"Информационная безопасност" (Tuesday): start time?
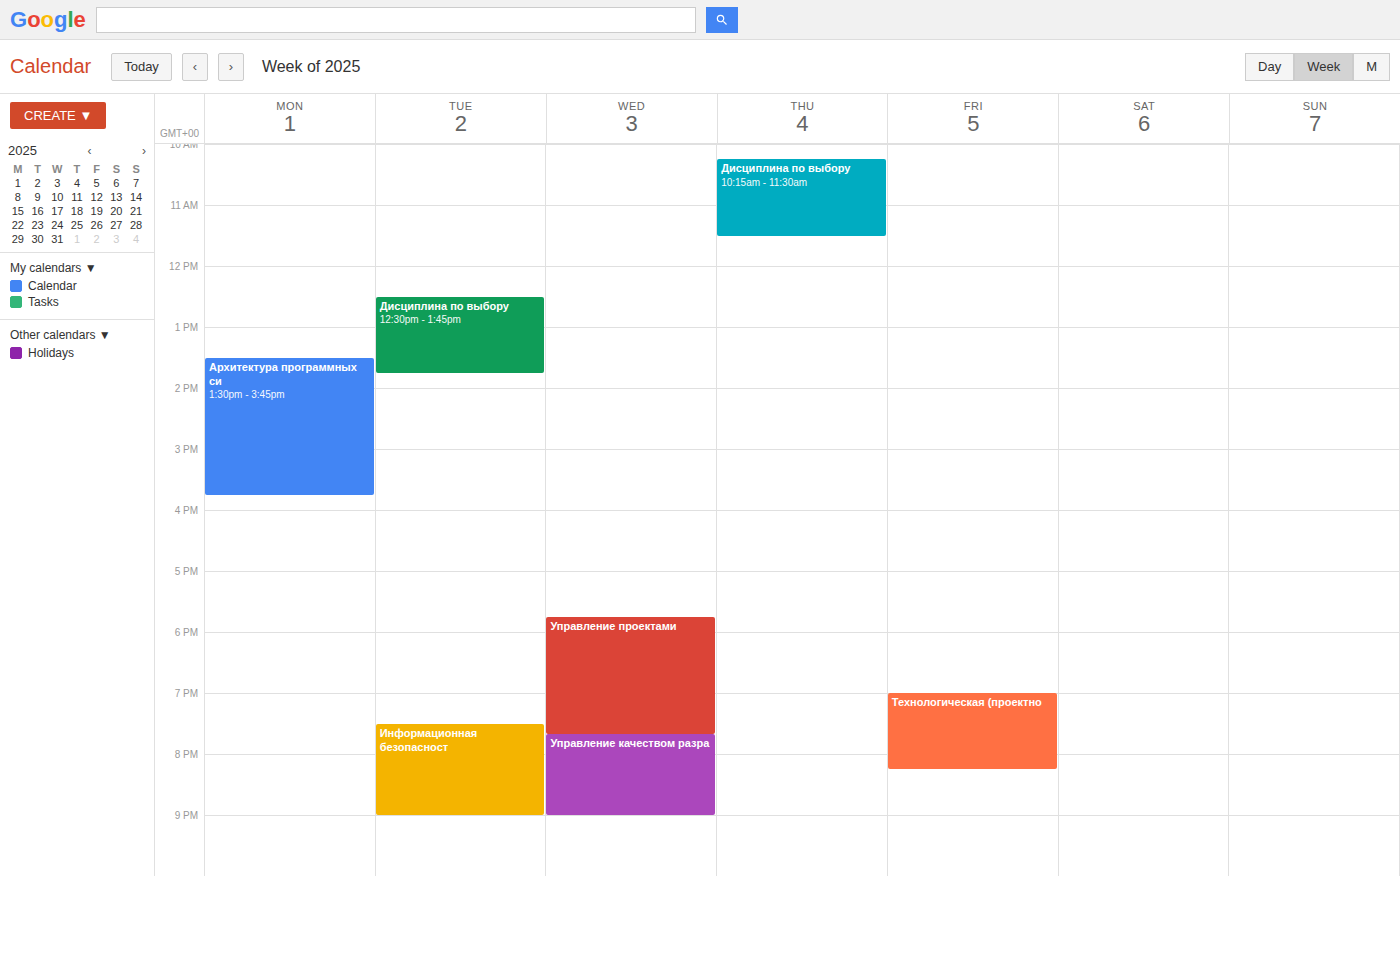
7:30 PM